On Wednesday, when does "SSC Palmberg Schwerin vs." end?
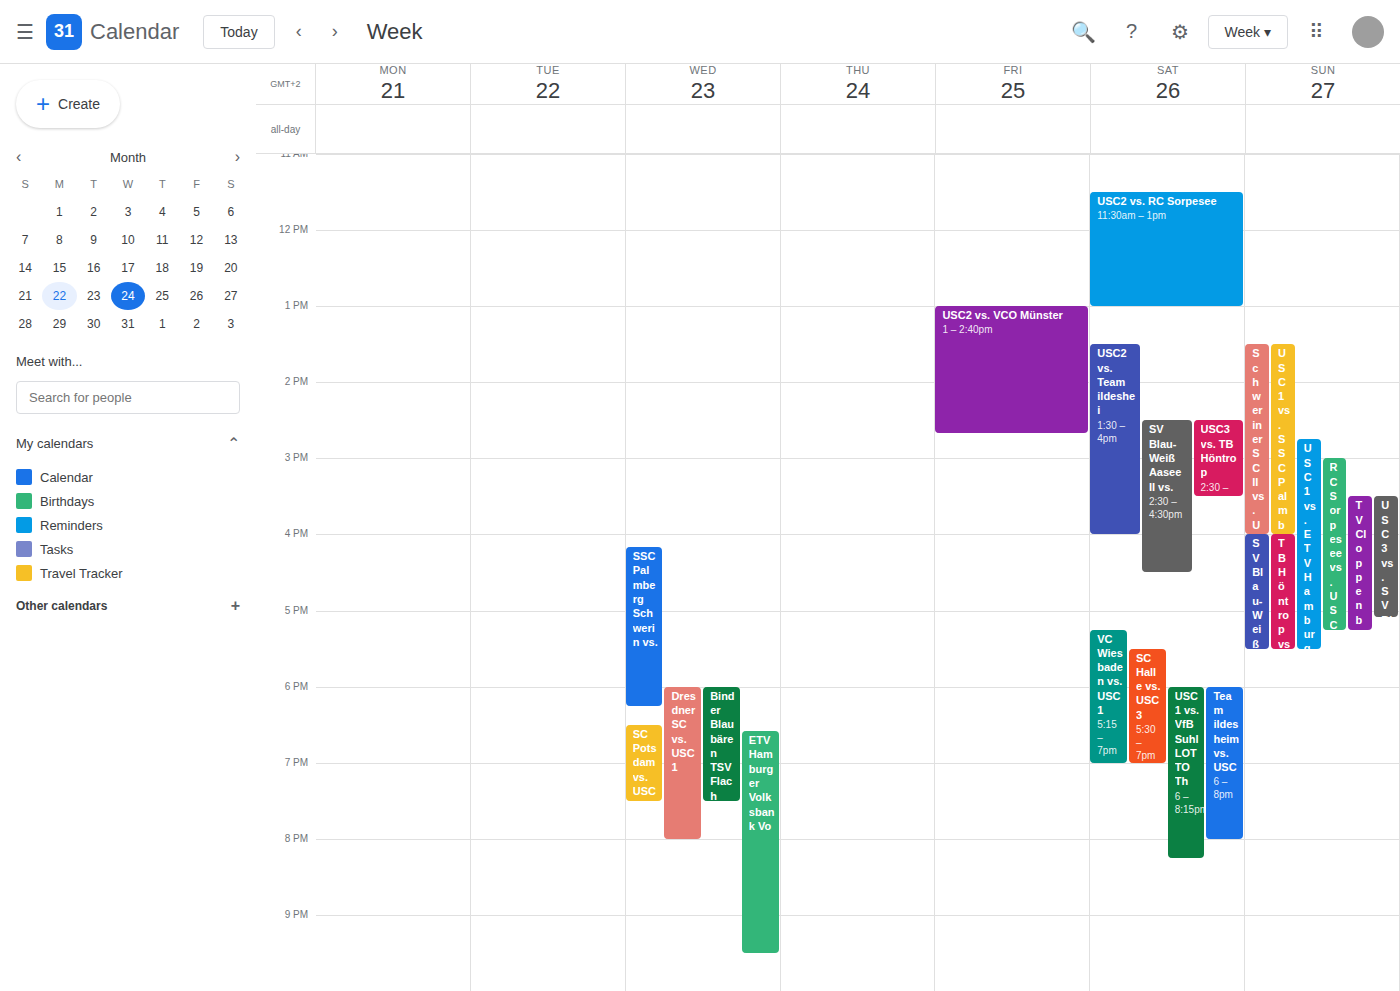
6:15 PM